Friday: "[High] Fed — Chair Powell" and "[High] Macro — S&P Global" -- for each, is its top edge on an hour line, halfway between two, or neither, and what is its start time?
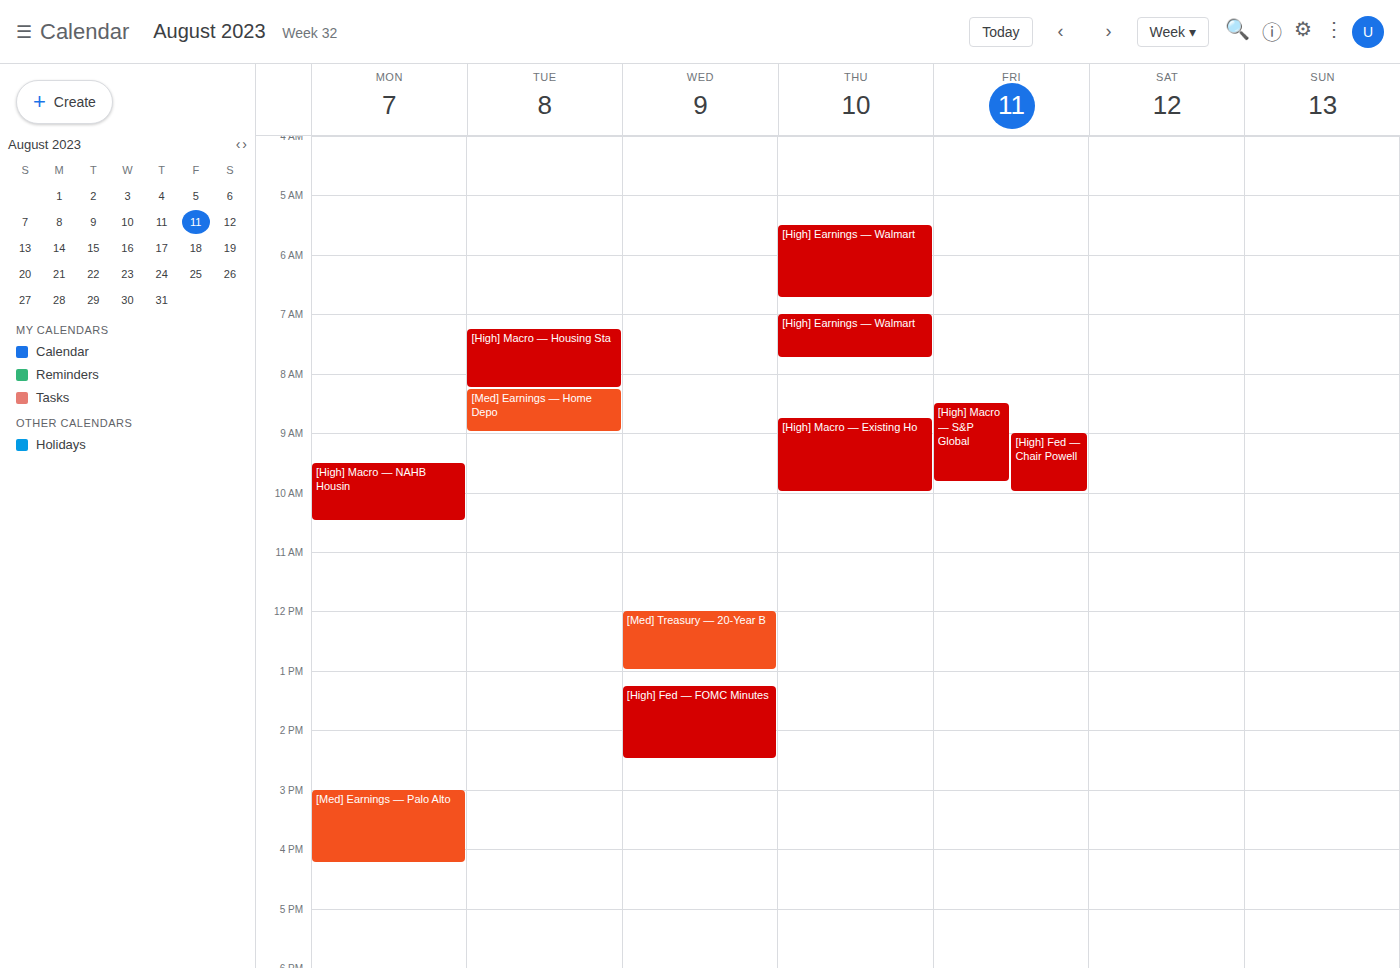
"[High] Fed — Chair Powell": 9:00 AM, exactly on the 9 AM line. "[High] Macro — S&P Global": 8:30 AM, halfway between the 8 AM and 9 AM lines.